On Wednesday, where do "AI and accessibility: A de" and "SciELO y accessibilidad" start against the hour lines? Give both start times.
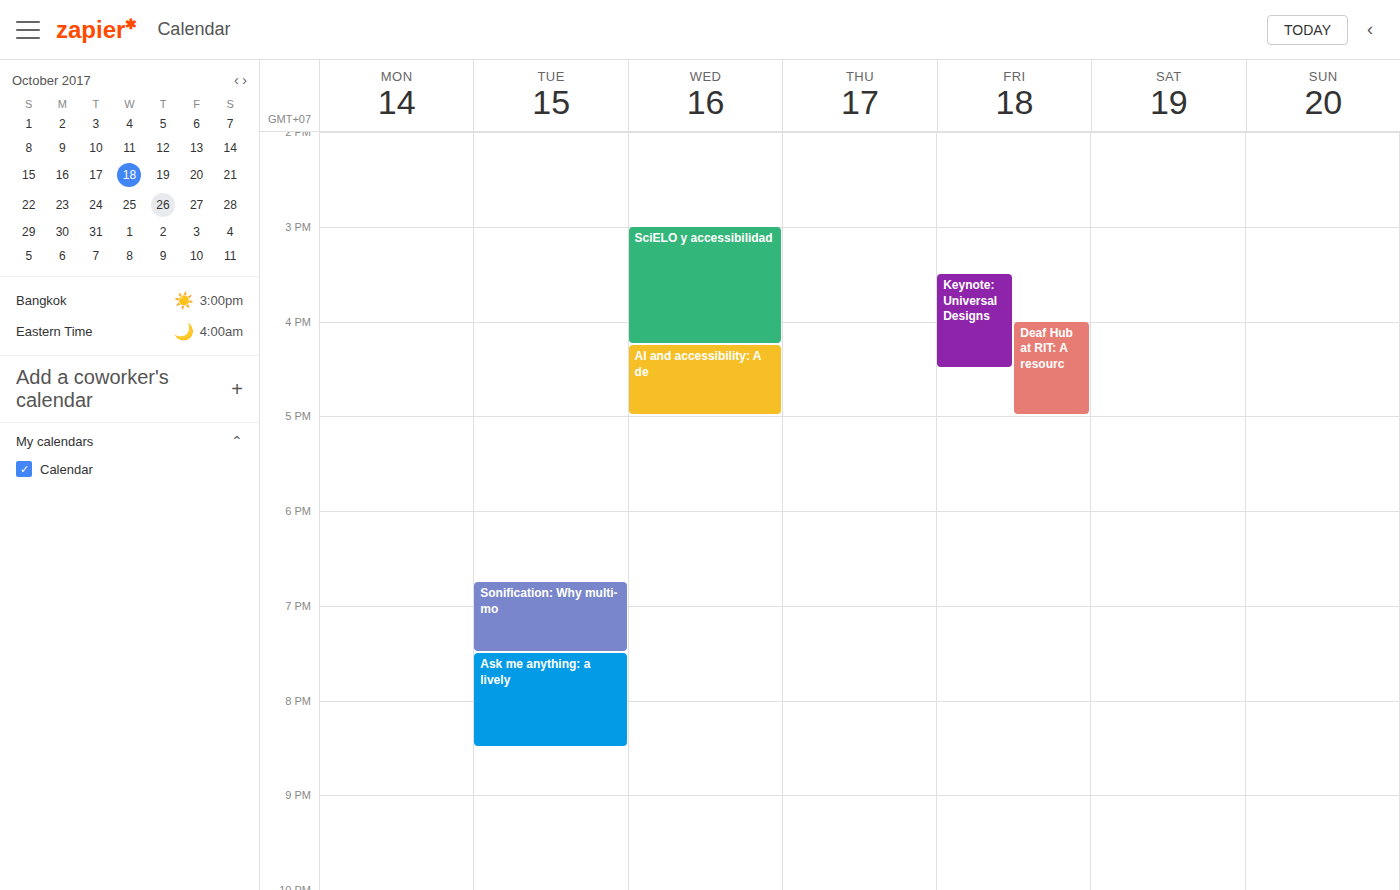
"AI and accessibility: A de": 4:15 PM, neither: a quarter of the way from the 4 PM line to the 5 PM line. "SciELO y accessibilidad": 3:00 PM, exactly on the 3 PM line.